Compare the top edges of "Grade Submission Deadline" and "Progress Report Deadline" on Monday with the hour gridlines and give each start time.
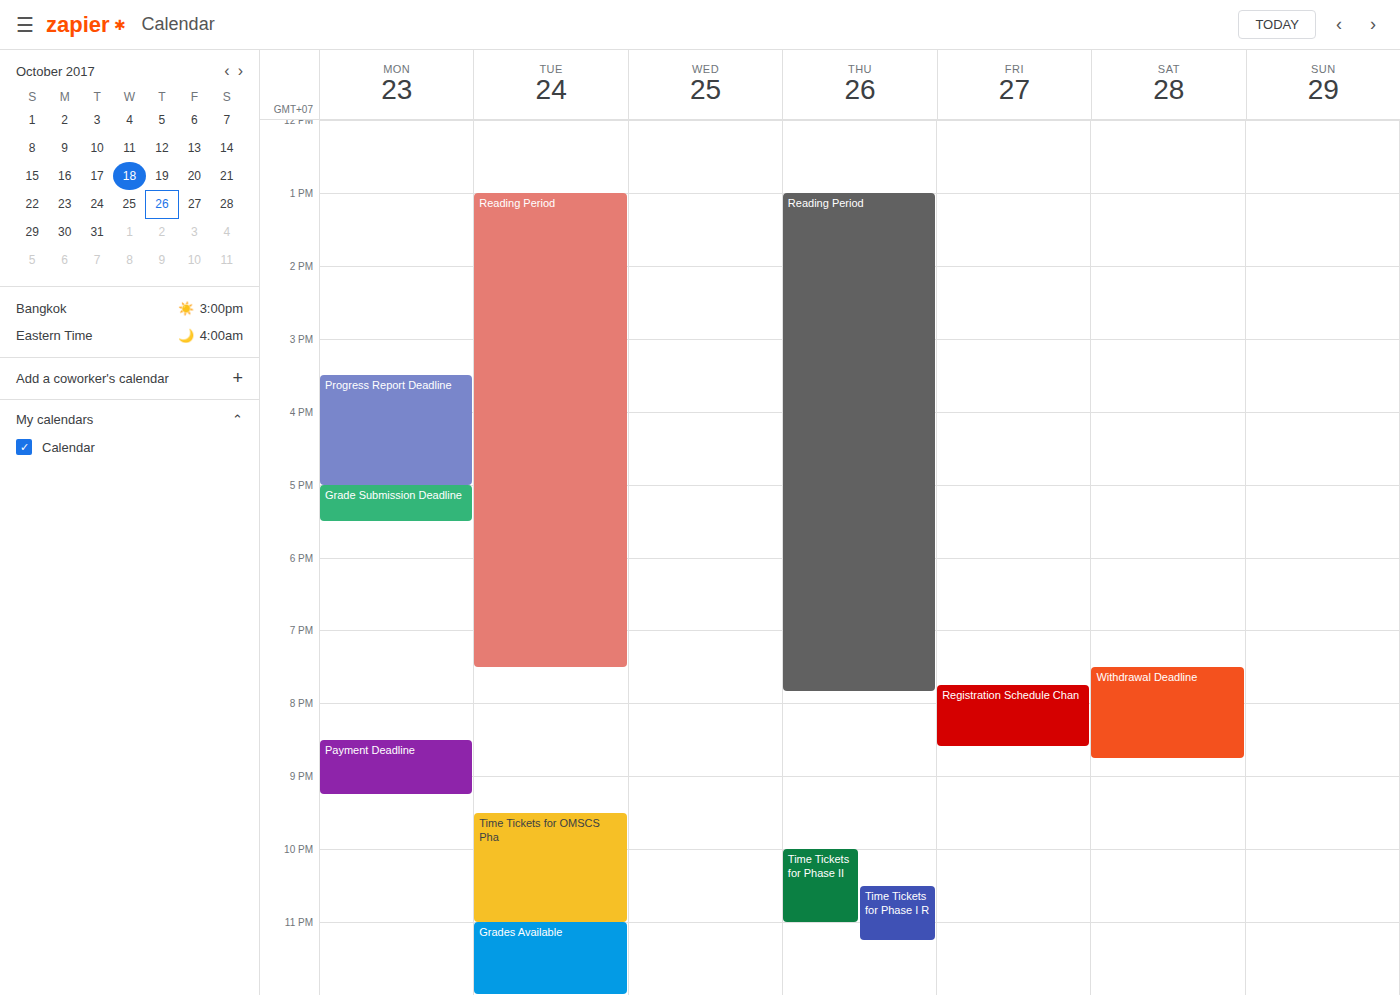
"Grade Submission Deadline": 5:00 PM, exactly on the 5 PM line. "Progress Report Deadline": 3:30 PM, halfway between the 3 PM and 4 PM lines.